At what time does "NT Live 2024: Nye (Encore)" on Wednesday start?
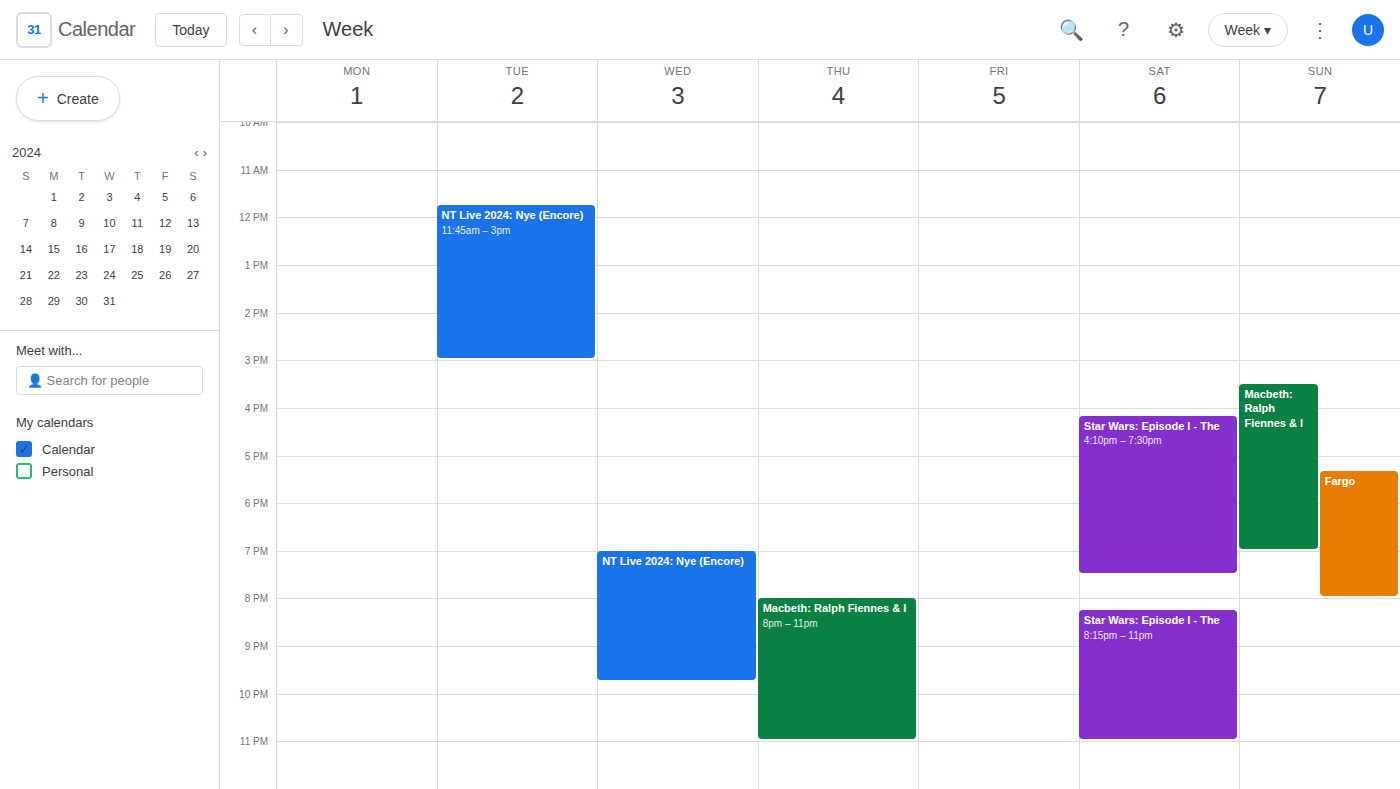
7:00 PM